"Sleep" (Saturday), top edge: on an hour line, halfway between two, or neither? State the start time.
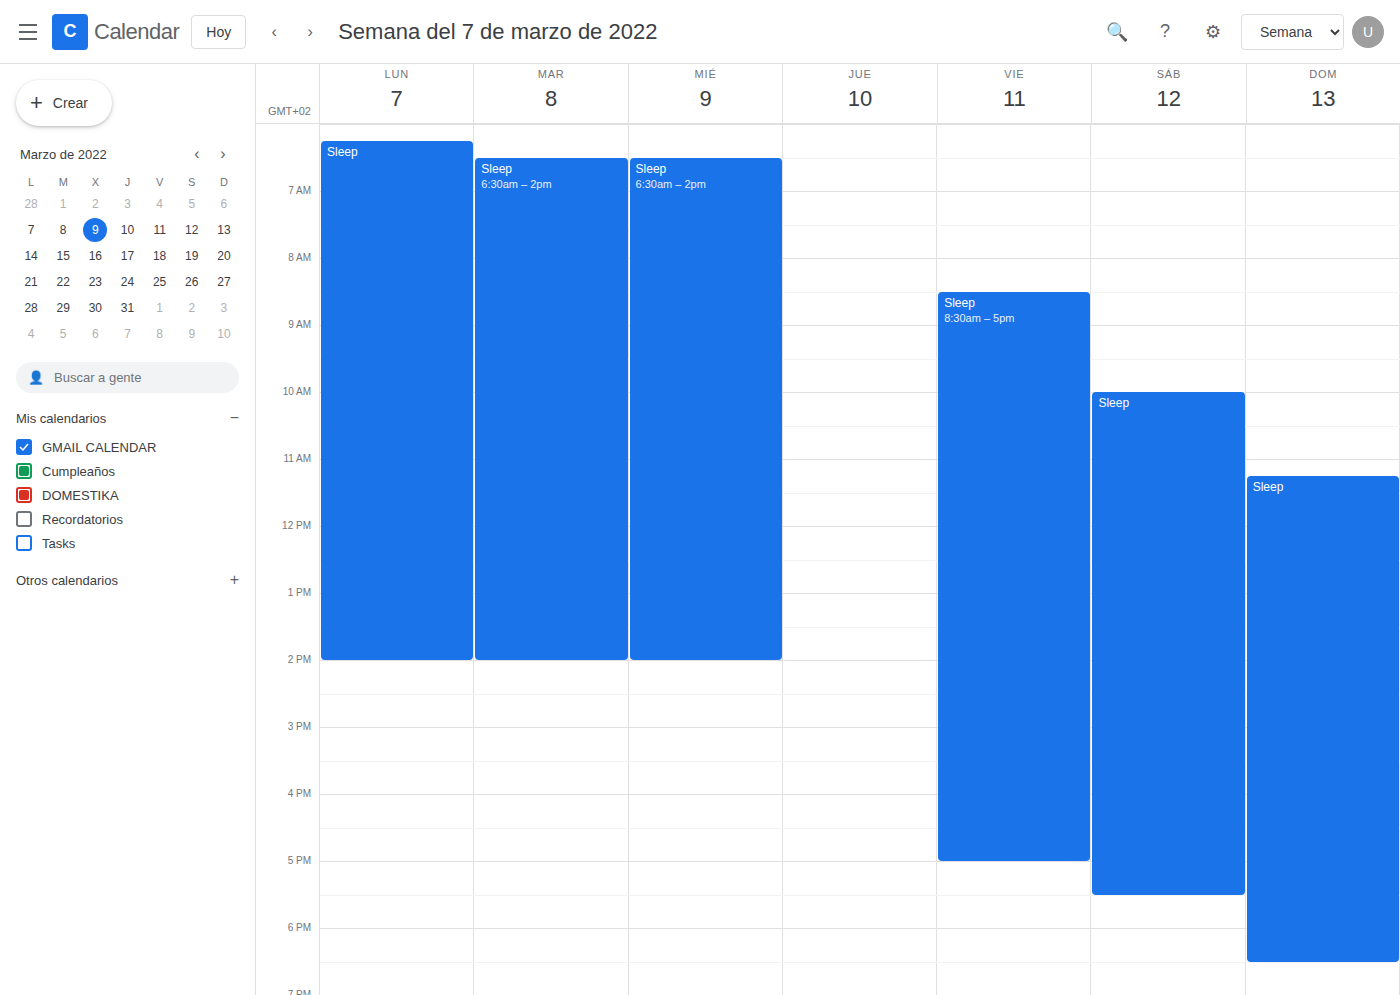
10:00 AM -- exactly on the 10 AM line.